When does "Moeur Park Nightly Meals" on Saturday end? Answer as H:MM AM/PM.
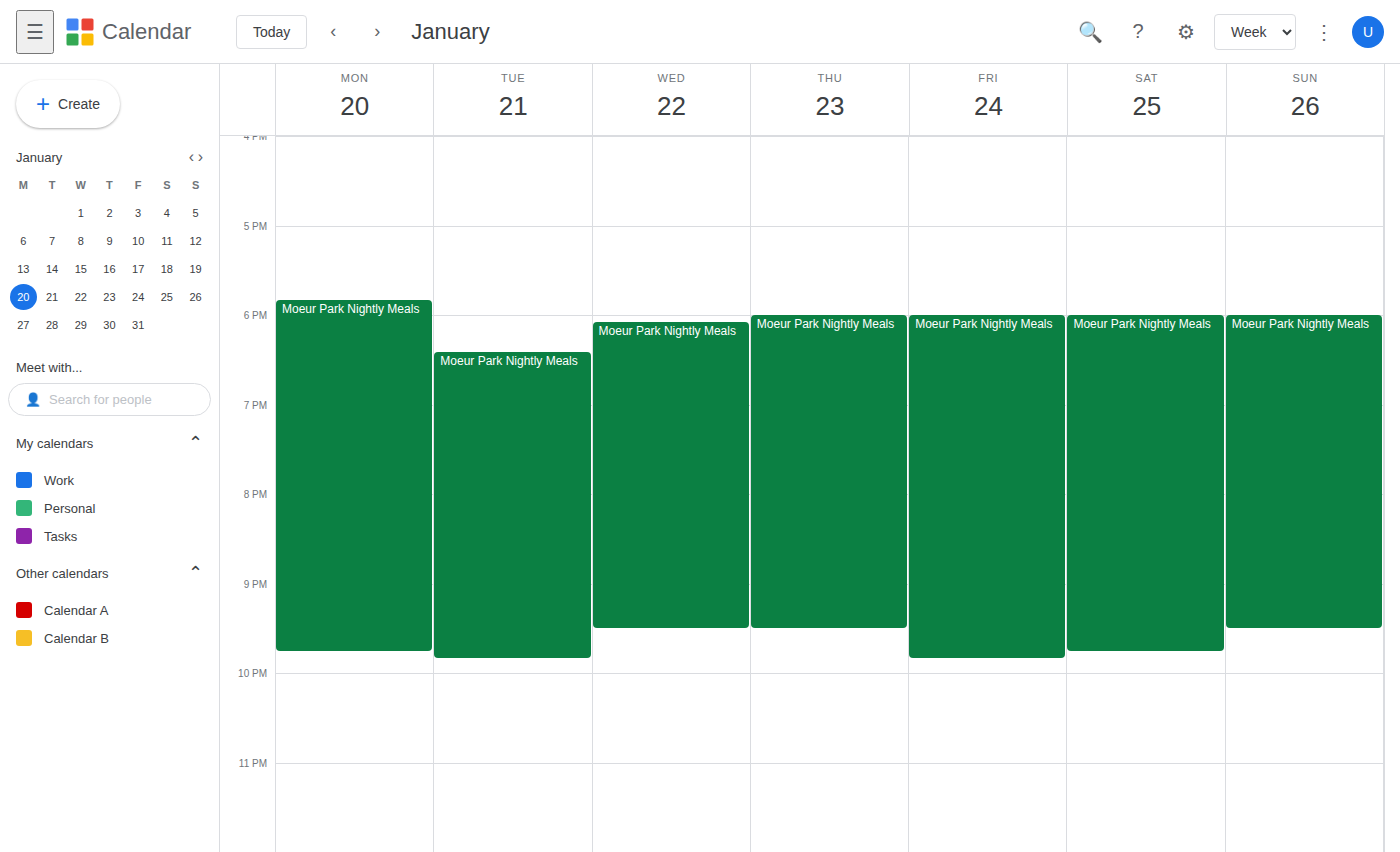
9:45 PM